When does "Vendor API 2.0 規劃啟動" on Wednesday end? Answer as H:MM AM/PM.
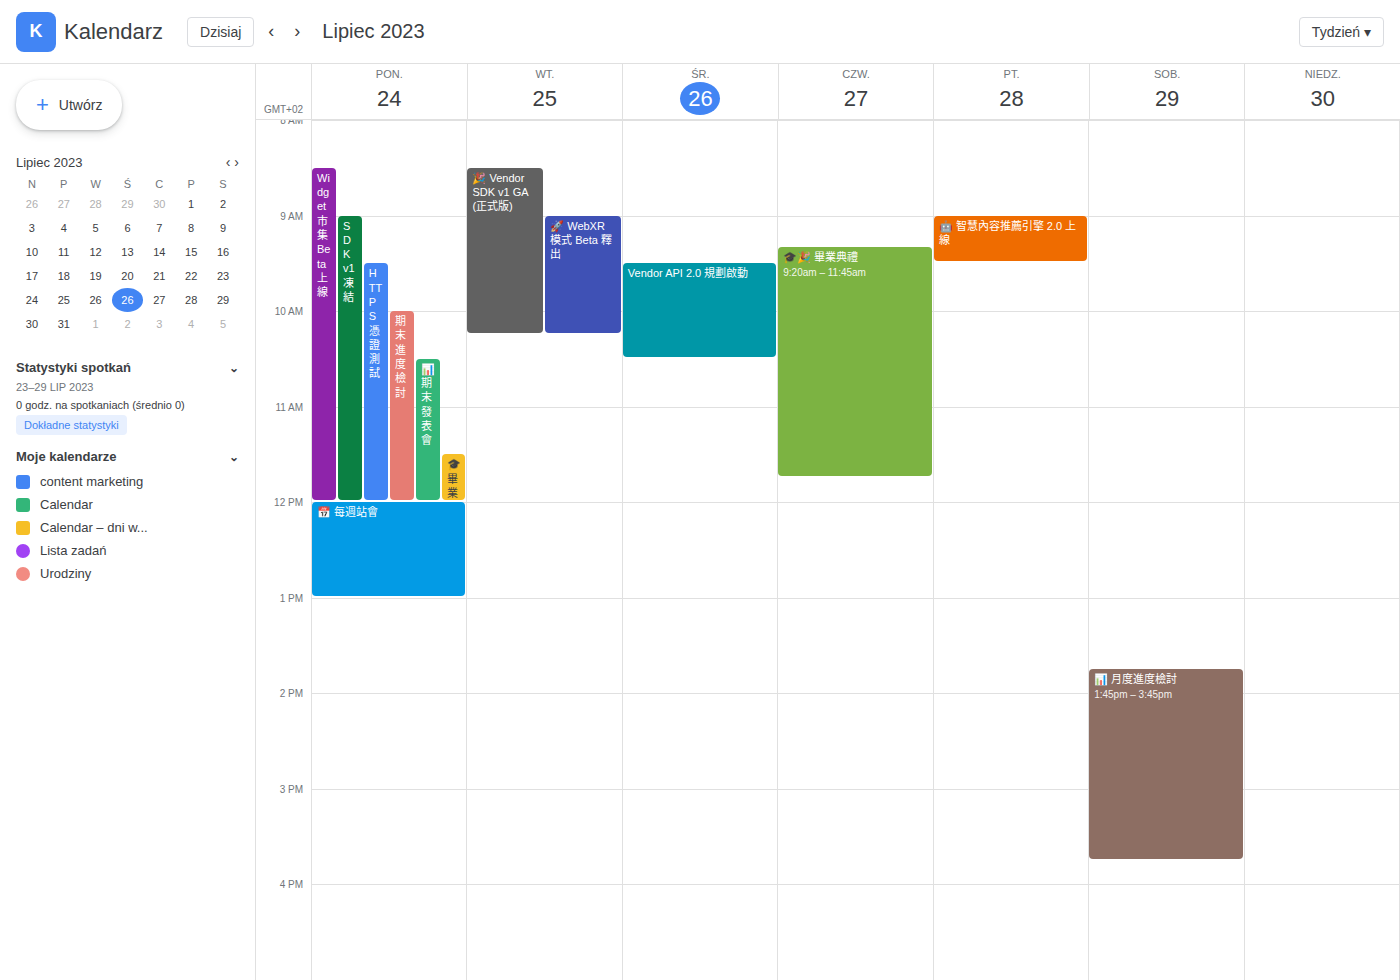
10:30 AM